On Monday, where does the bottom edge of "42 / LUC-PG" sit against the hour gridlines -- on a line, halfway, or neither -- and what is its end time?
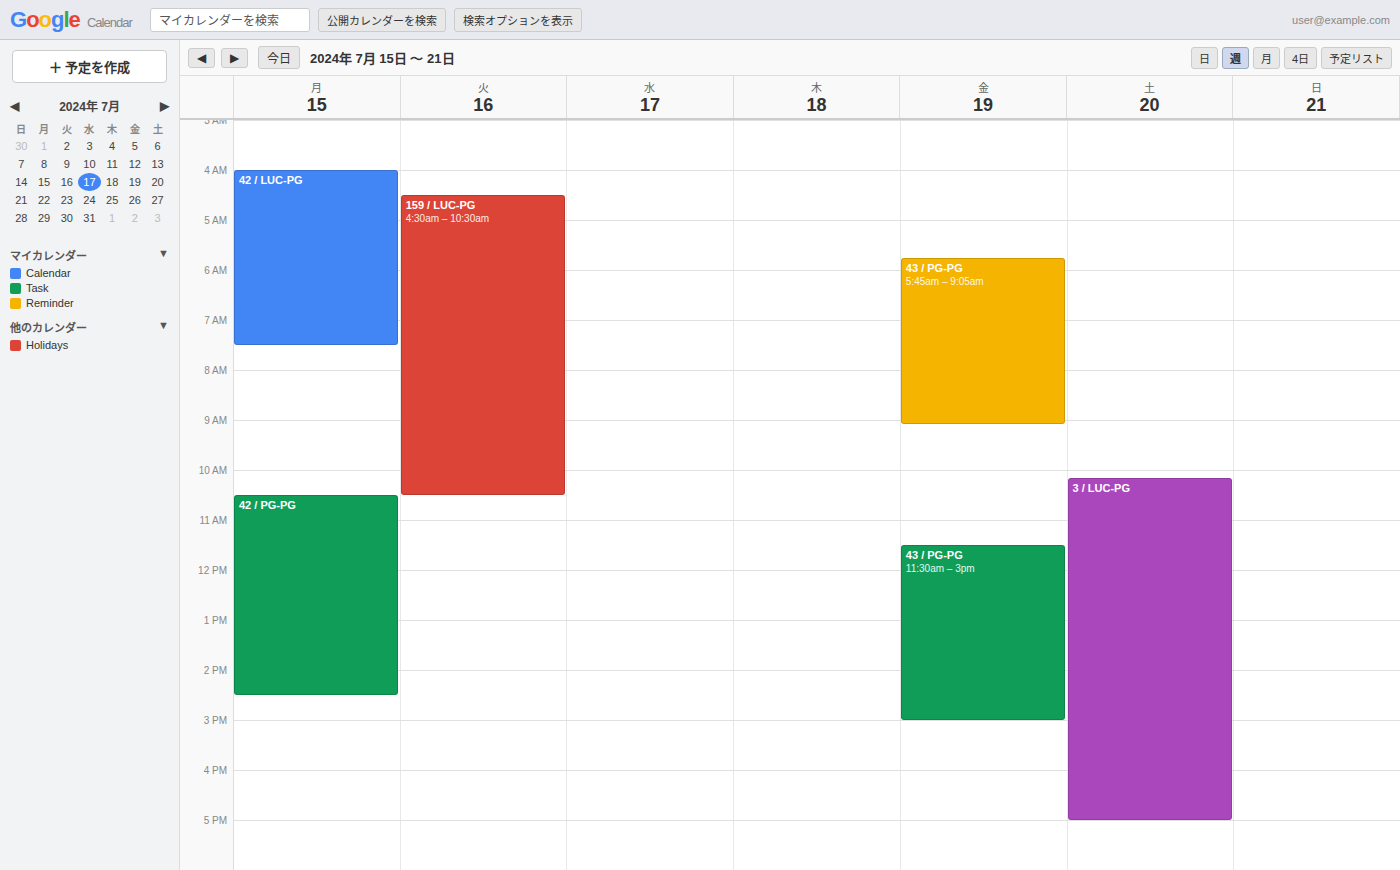
7:30 AM -- halfway between the 7 AM and 8 AM lines.